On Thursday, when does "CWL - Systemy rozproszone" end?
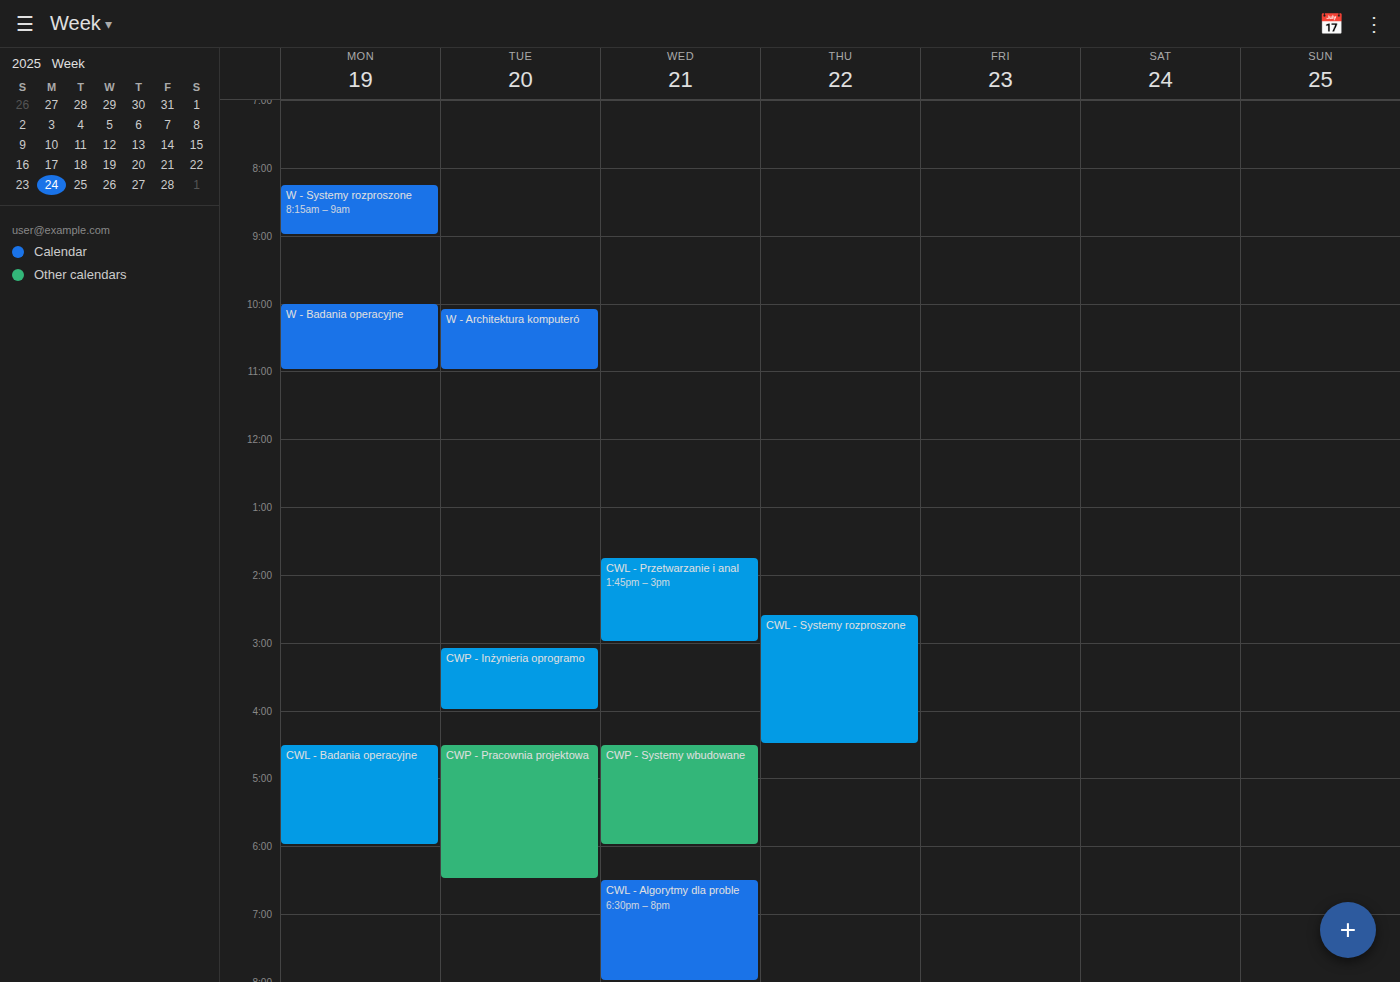
4:30 PM